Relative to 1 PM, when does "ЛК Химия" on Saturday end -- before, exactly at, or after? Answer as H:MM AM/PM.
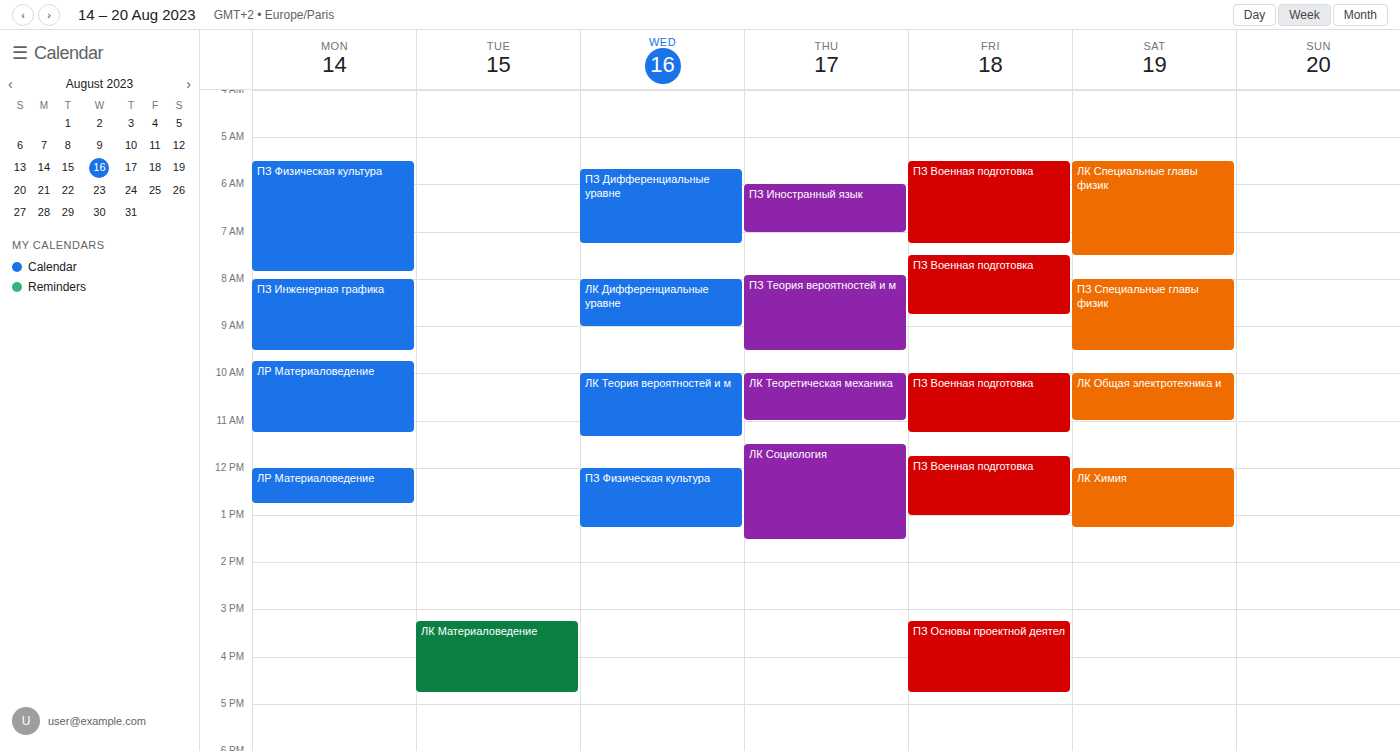
1:15 PM -- after 1 PM, 15 minutes below the 1 PM line.